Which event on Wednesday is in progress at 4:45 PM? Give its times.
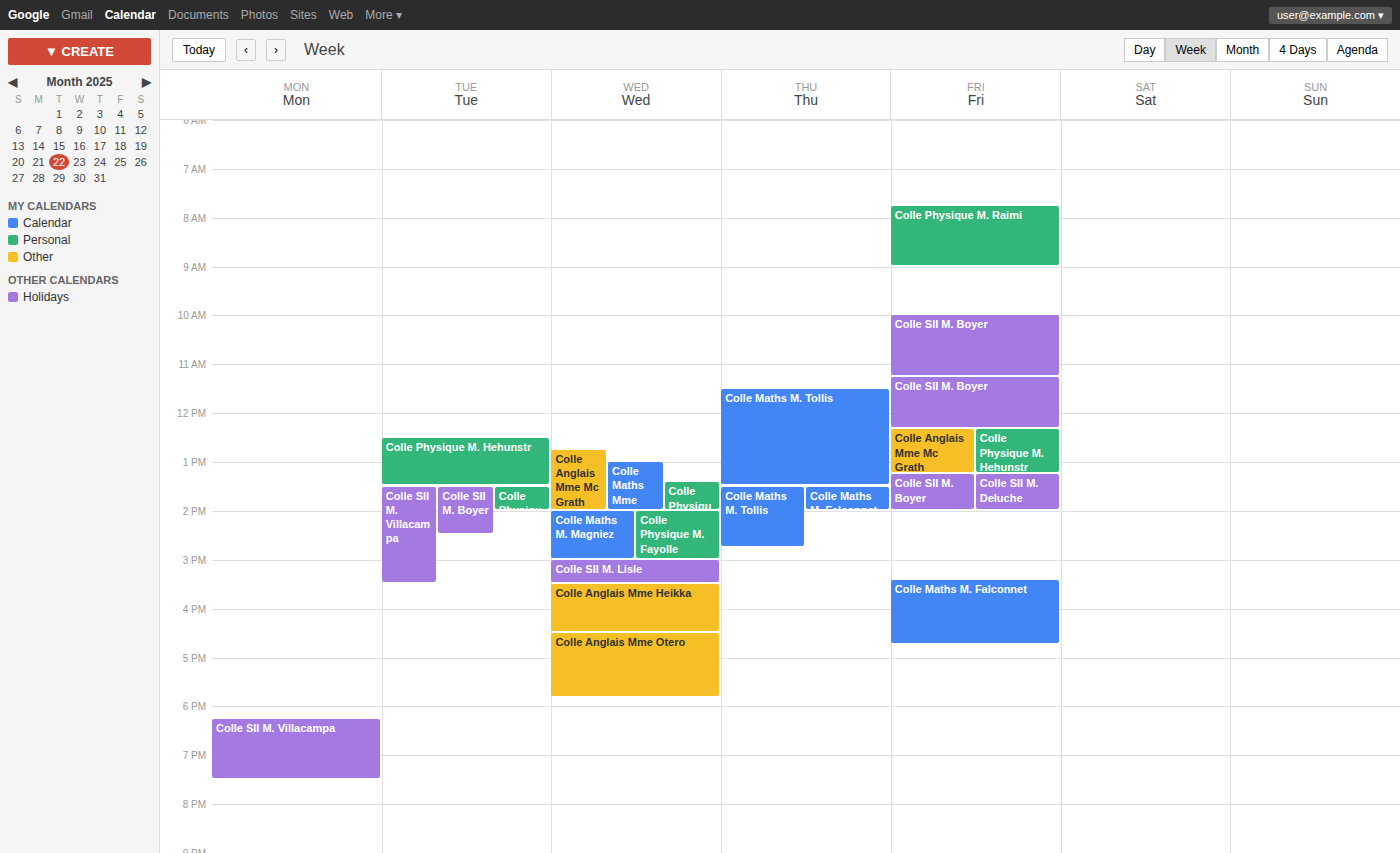
"Colle Anglais Mme Otero", 4:30 PM to 5:50 PM